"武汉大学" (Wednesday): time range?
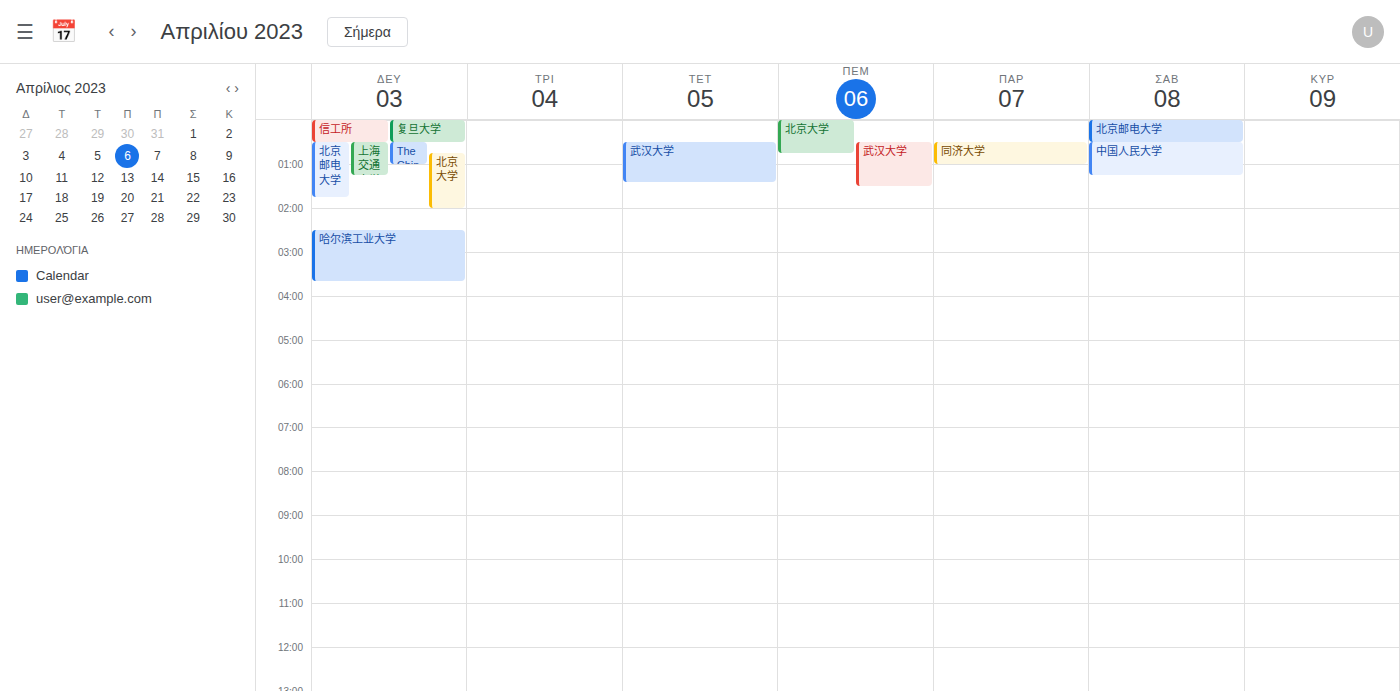
00:30 to 01:25